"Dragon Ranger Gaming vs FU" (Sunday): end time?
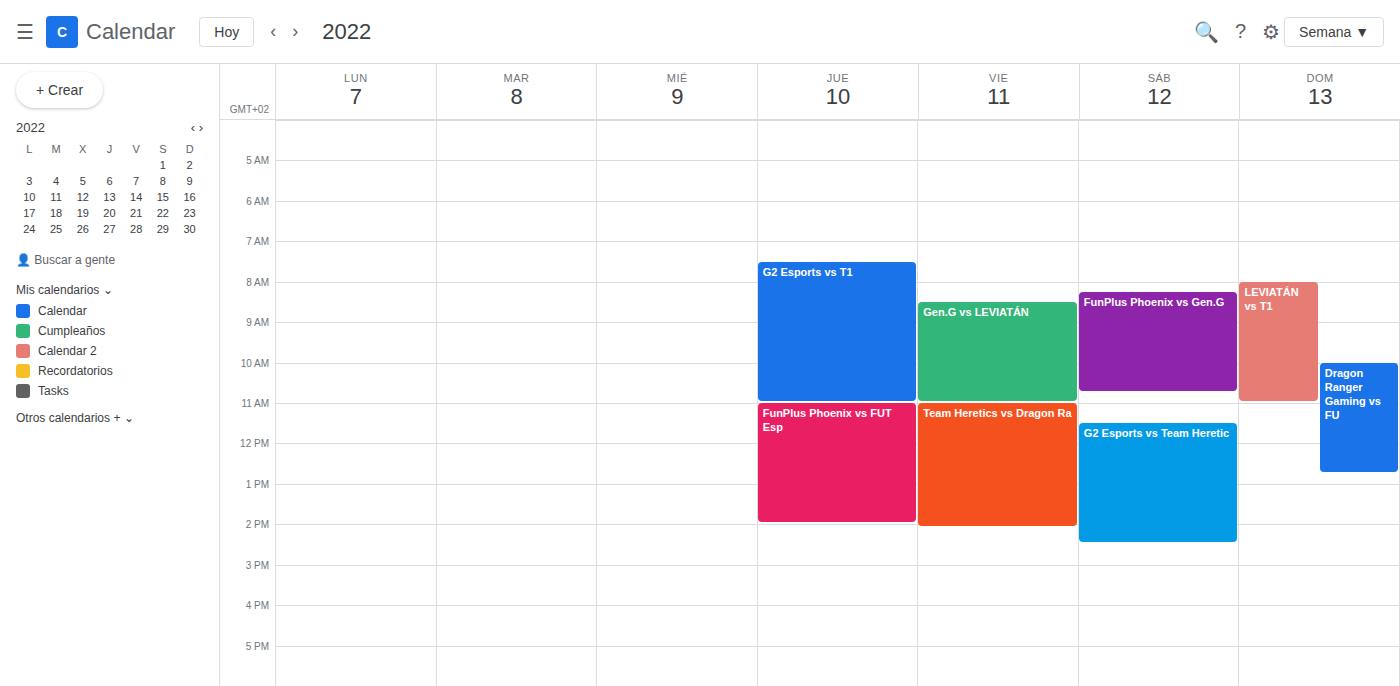
12:45 PM